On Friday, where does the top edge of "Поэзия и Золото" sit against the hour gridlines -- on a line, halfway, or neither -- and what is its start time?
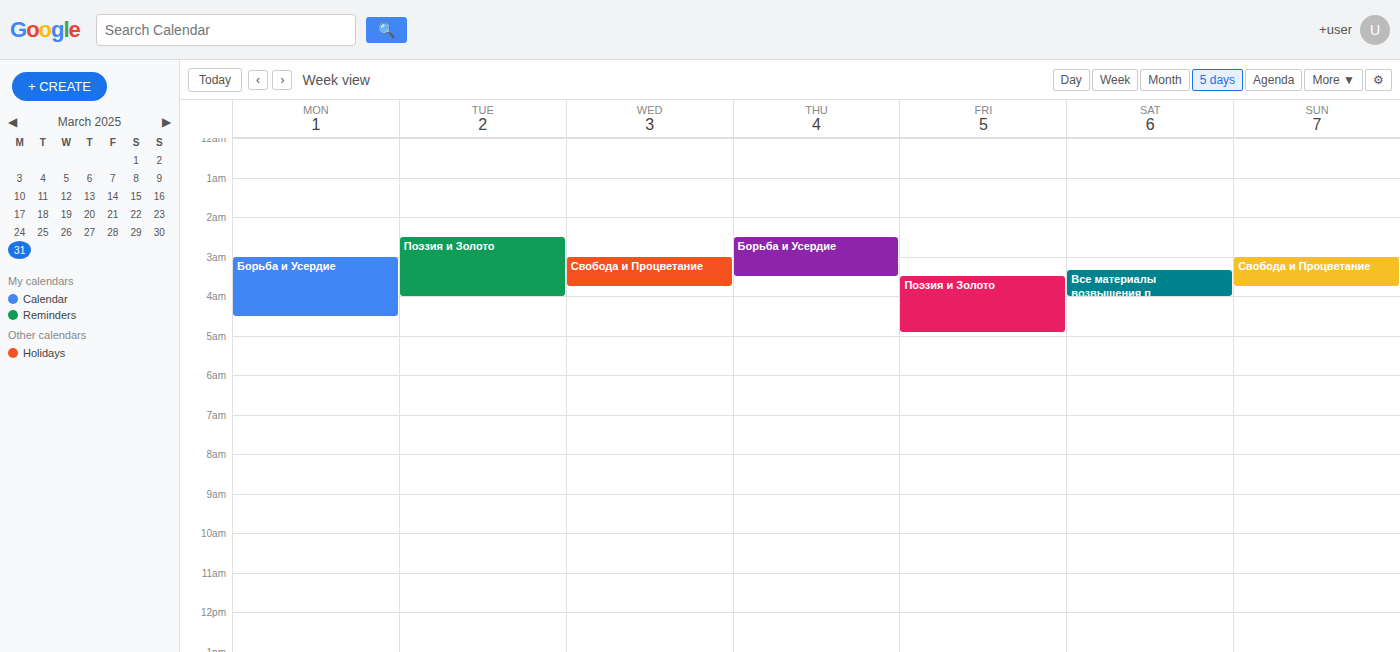
3:30 AM -- halfway between the 3 AM and 4 AM lines.